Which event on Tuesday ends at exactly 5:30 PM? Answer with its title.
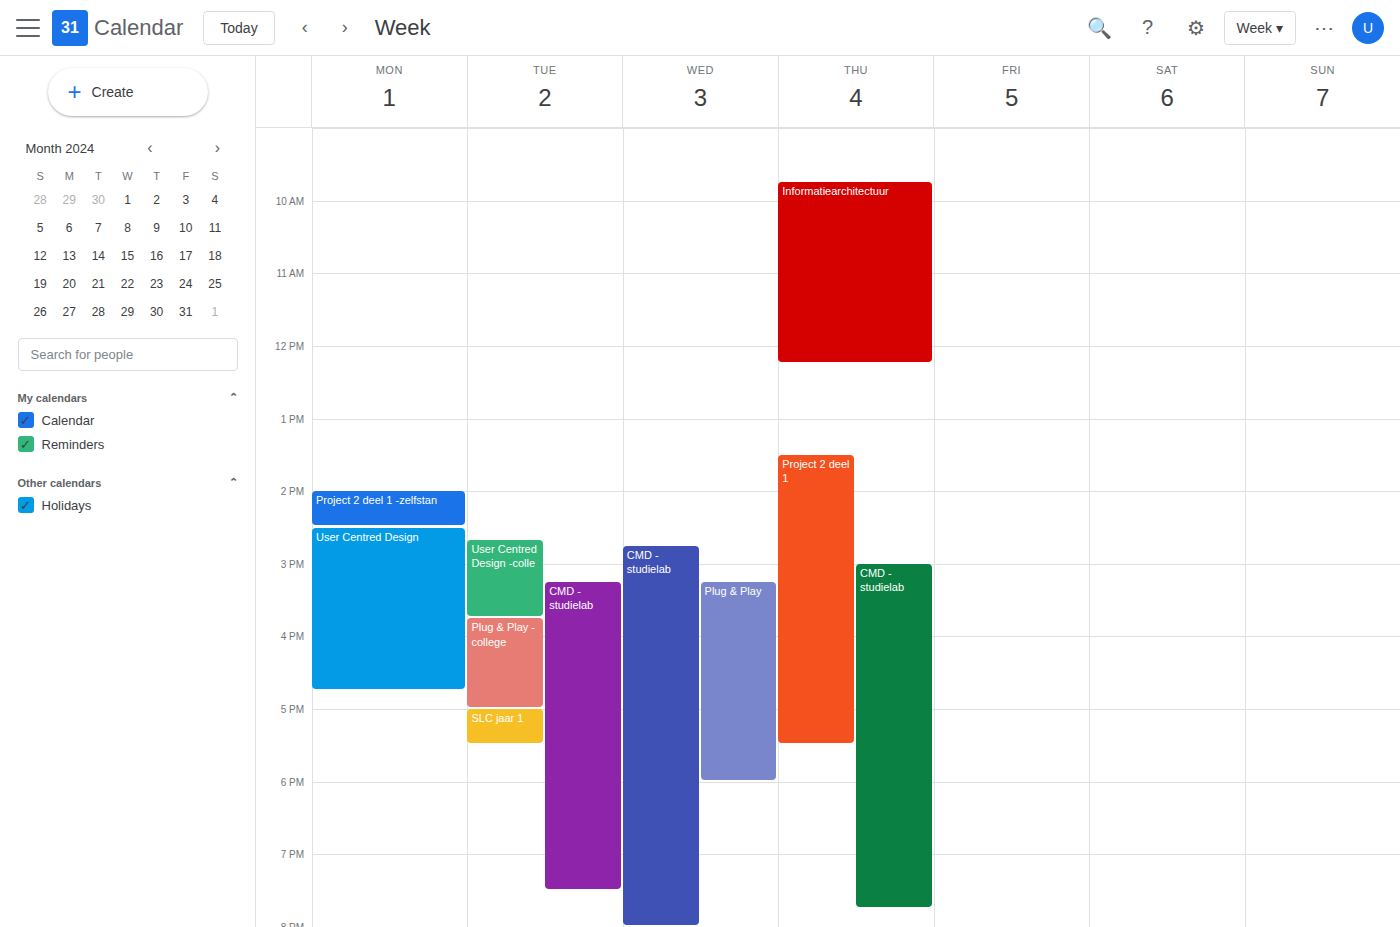
"SLC jaar 1"